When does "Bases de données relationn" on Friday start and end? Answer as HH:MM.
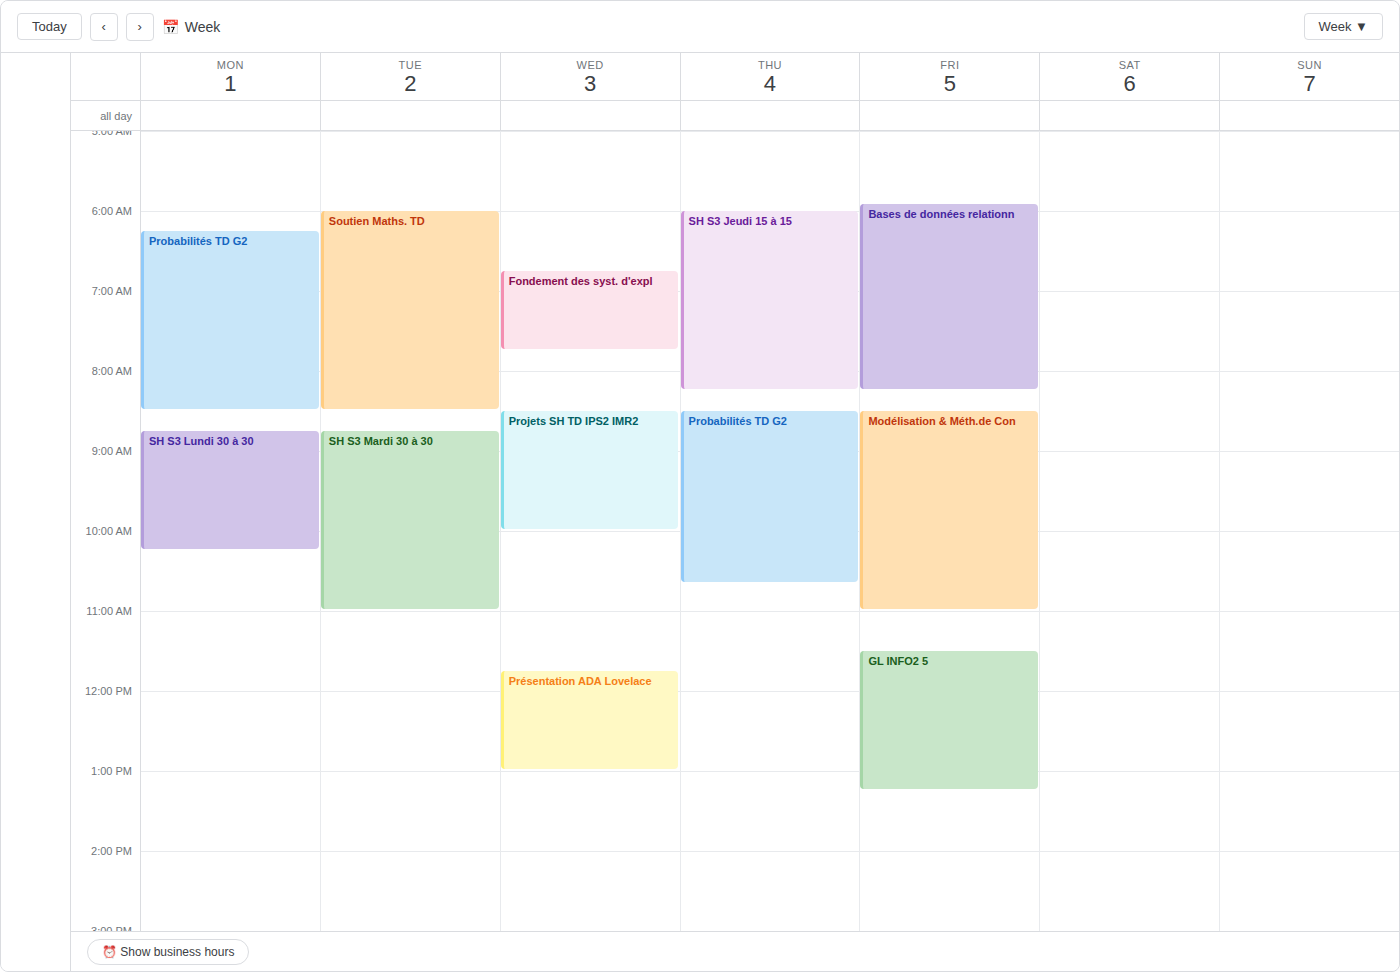
05:55 to 08:15